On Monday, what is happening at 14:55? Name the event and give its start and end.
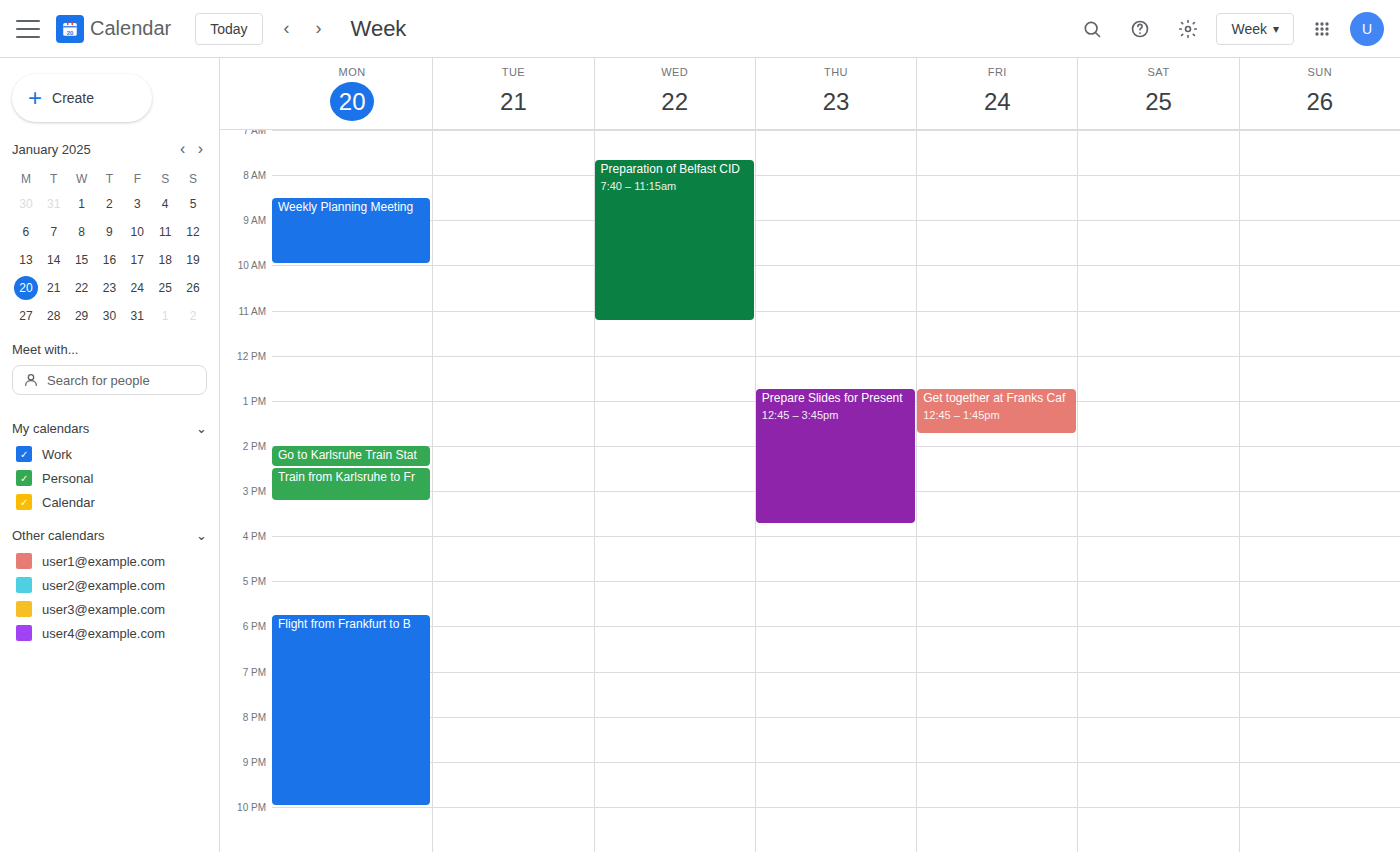
"Train from Karlsruhe to Fr", 14:30 to 15:15